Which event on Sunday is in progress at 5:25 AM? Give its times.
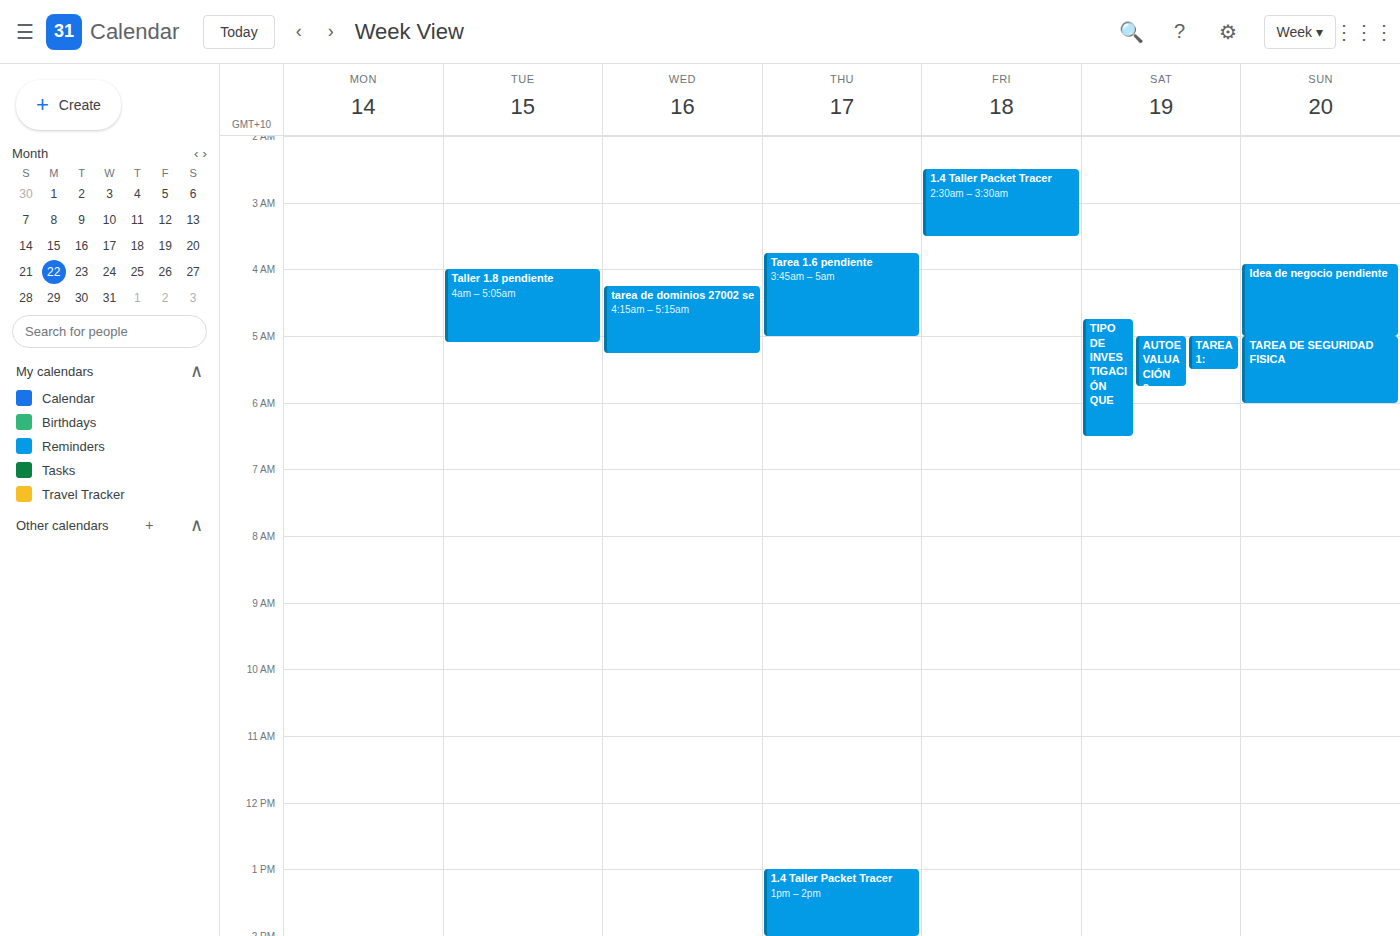
"TAREA DE SEGURIDAD FISICA", 5:00 AM to 6:00 AM